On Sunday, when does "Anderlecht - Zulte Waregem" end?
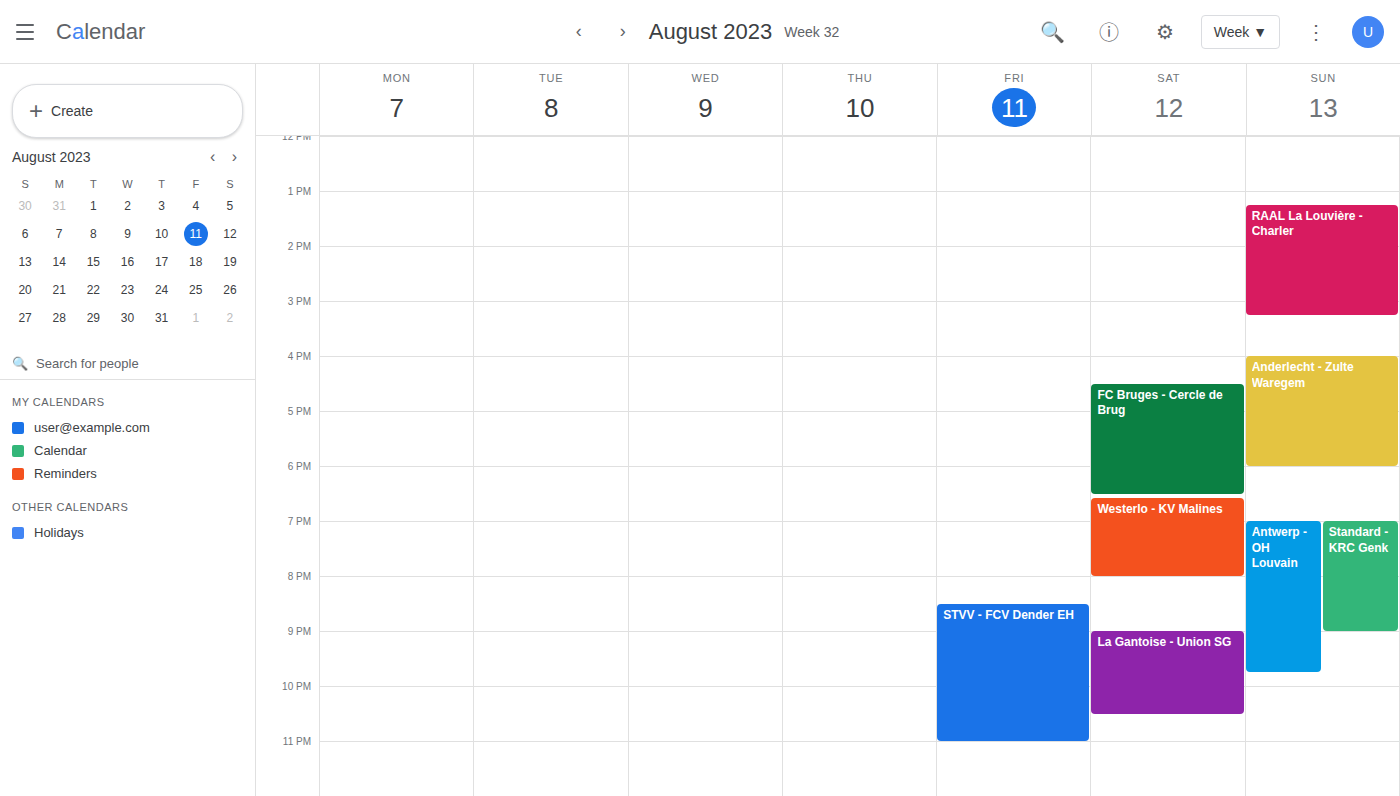
18:00